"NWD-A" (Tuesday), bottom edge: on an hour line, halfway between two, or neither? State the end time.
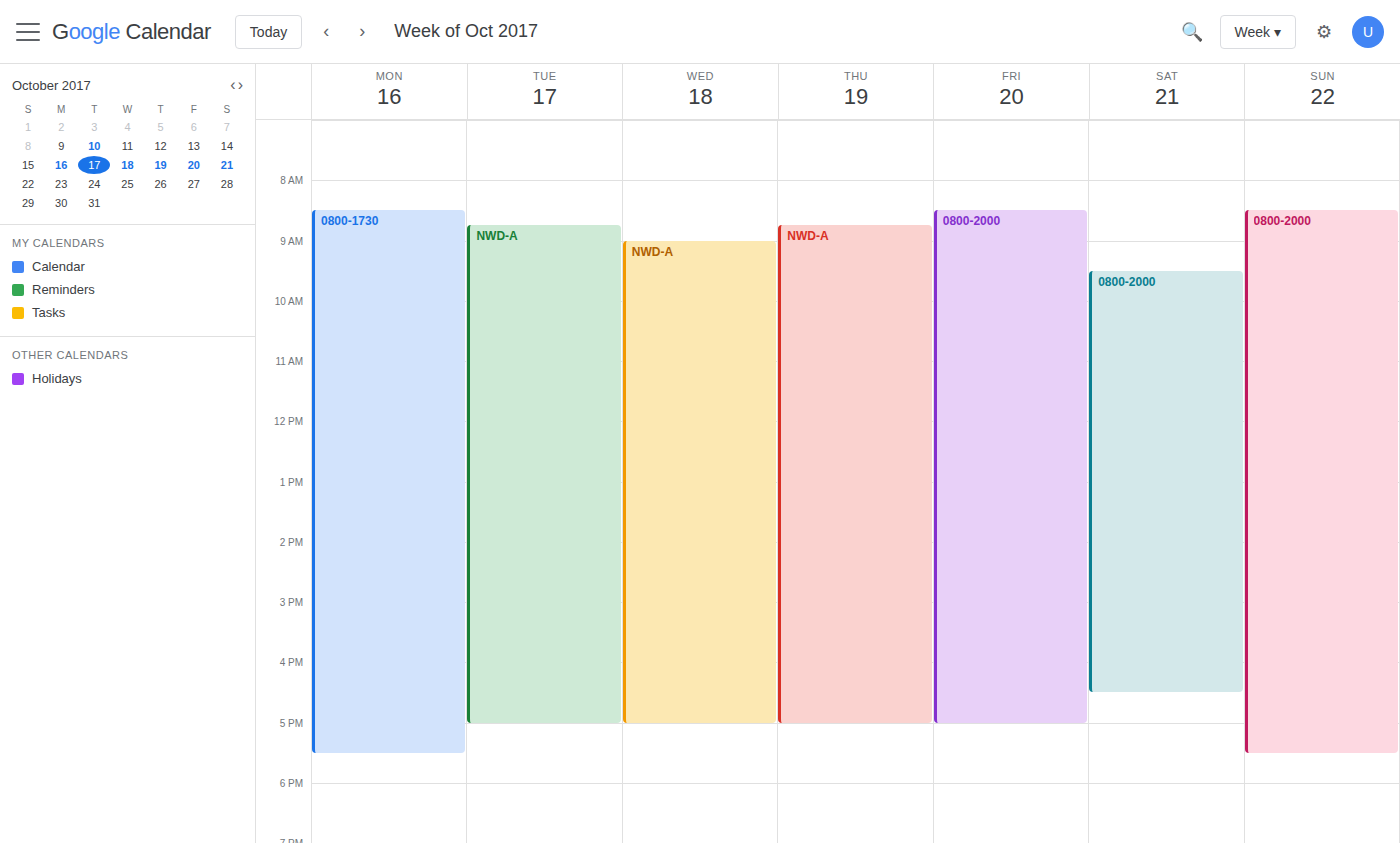
5:00 PM -- exactly on the 5 PM line.